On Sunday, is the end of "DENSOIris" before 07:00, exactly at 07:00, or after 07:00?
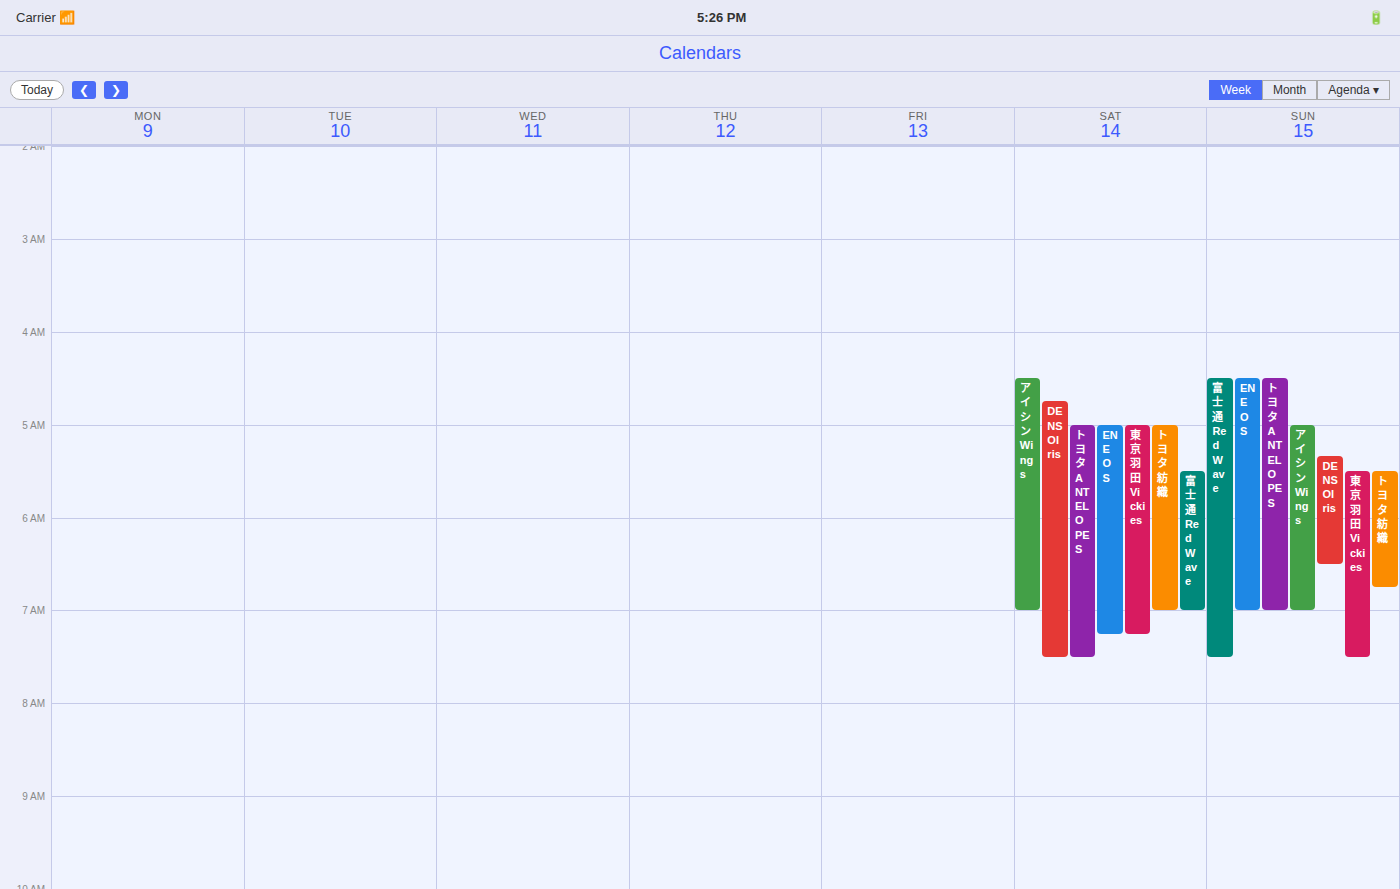
06:30 -- before 07:00, 30 minutes above the 07:00 line.